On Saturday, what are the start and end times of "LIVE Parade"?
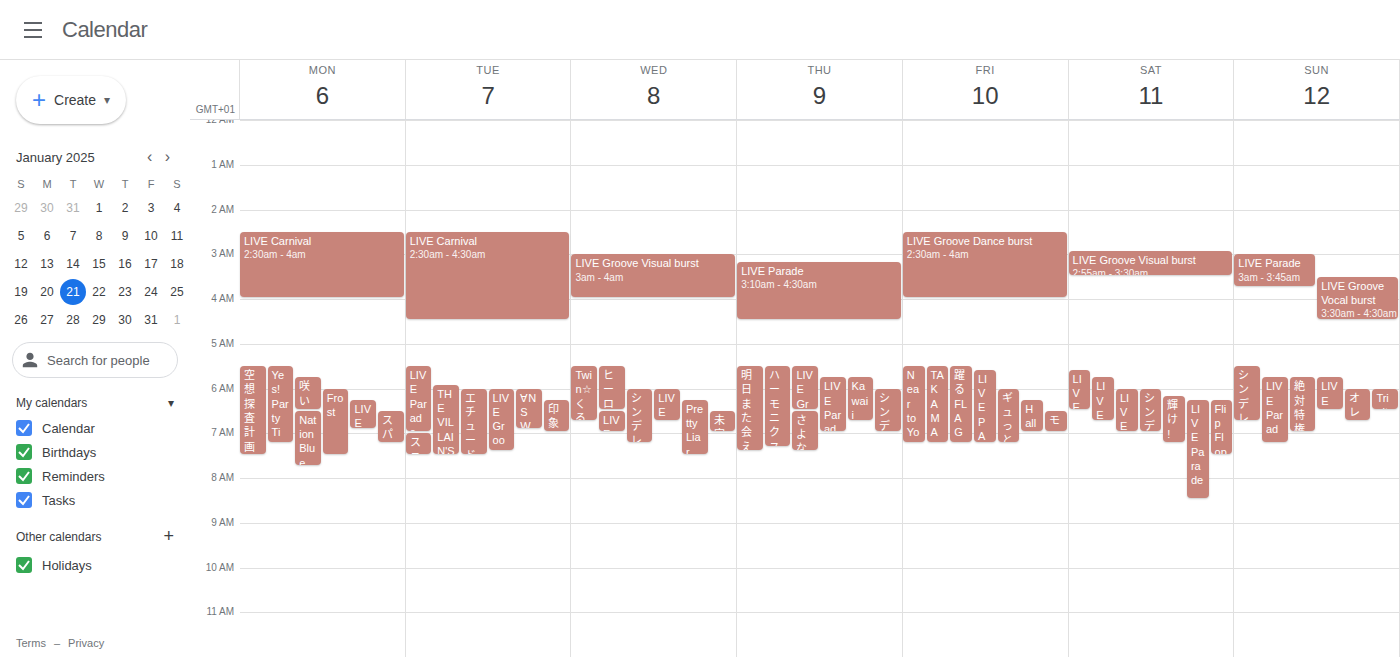
6:15 AM to 8:30 AM